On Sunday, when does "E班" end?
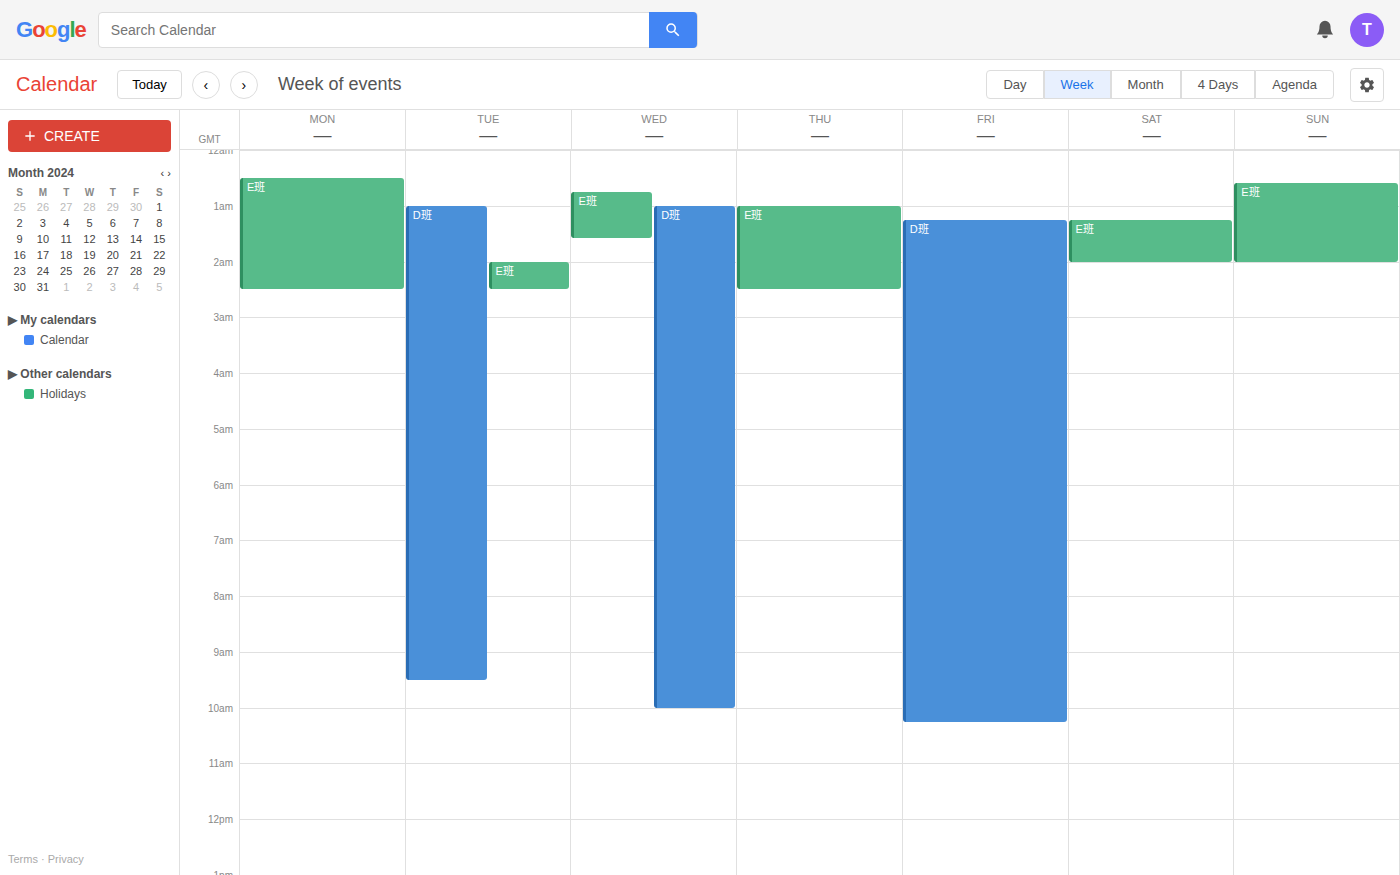
2:00 AM